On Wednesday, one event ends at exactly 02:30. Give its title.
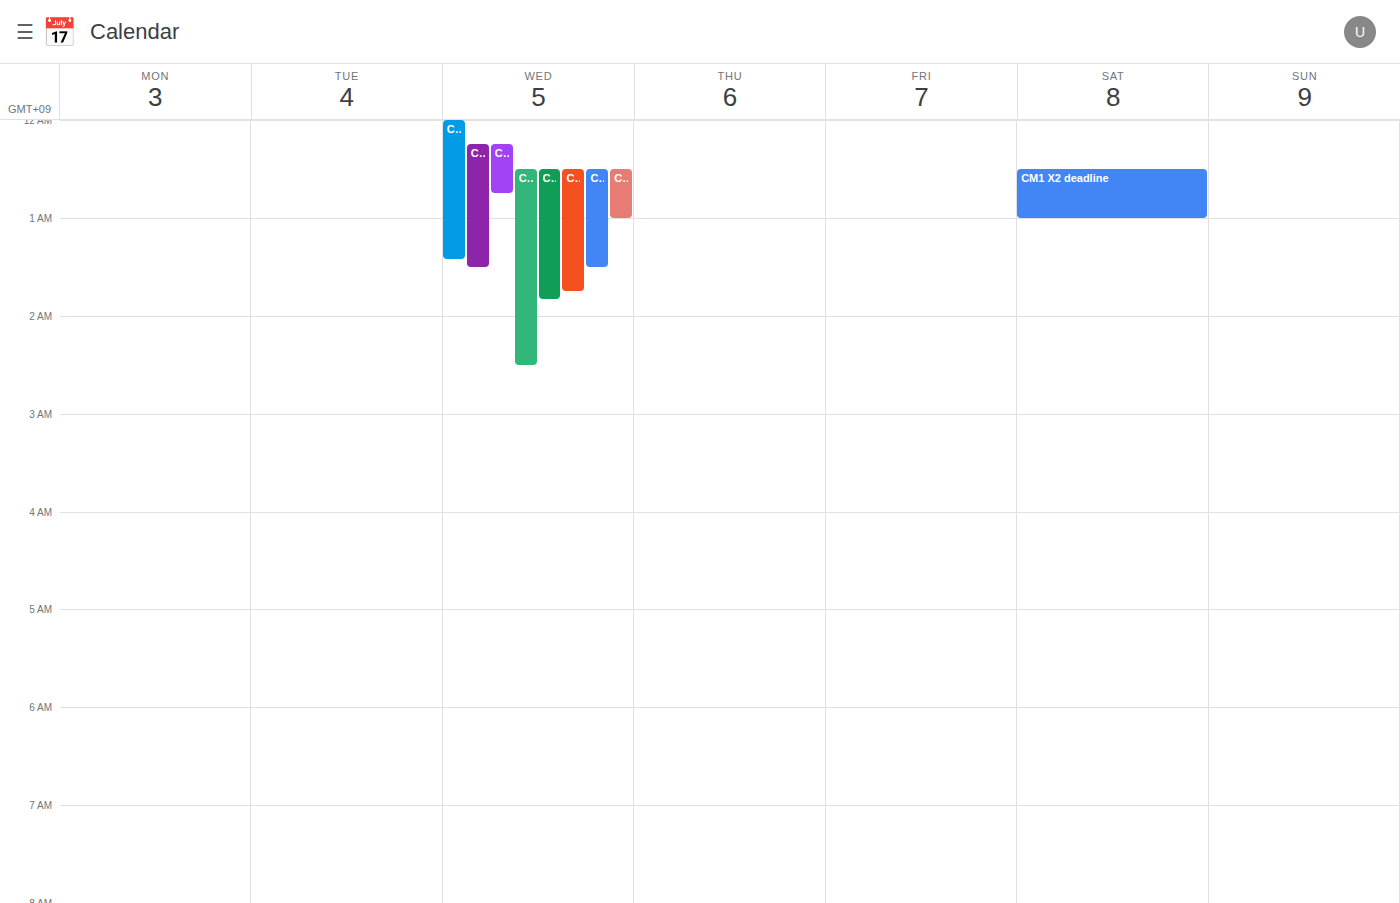
"CM1 X4 deadline"